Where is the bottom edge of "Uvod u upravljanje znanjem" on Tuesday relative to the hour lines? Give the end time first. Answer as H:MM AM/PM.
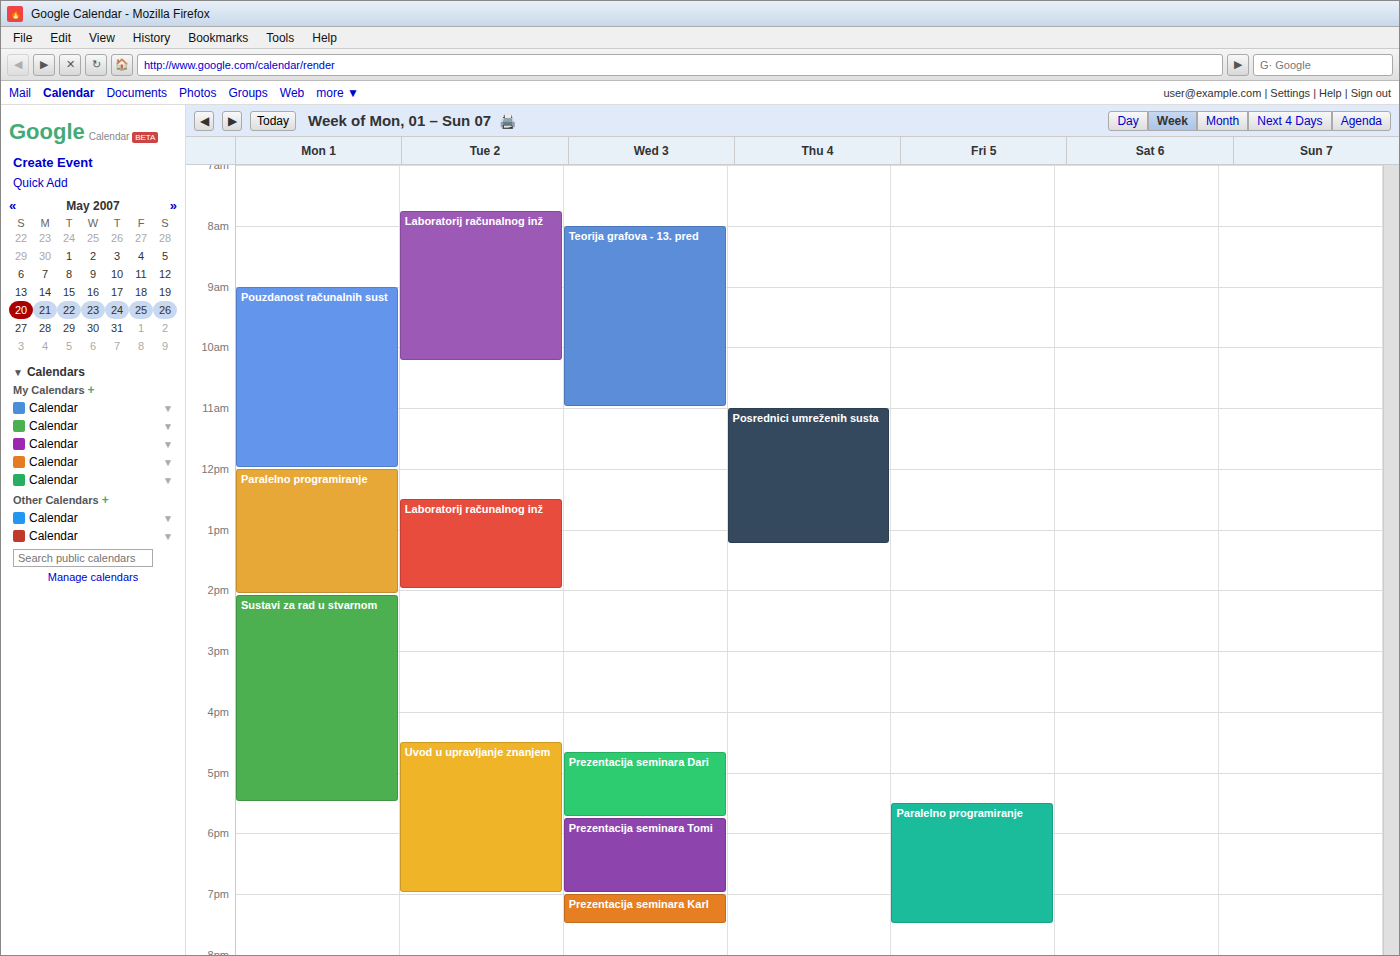
7:00 PM -- exactly on the 7 PM line.